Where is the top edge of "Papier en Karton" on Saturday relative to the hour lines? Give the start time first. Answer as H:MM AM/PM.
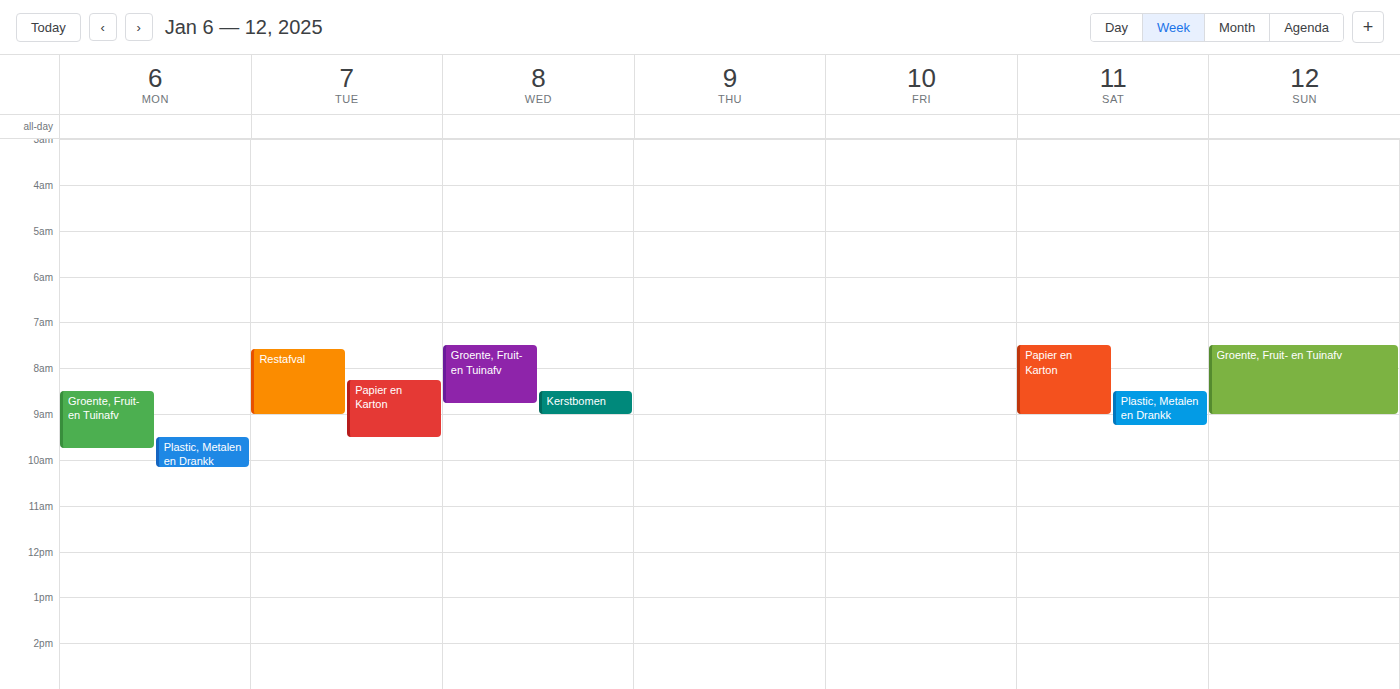
7:30 AM -- halfway between the 7 AM and 8 AM lines.